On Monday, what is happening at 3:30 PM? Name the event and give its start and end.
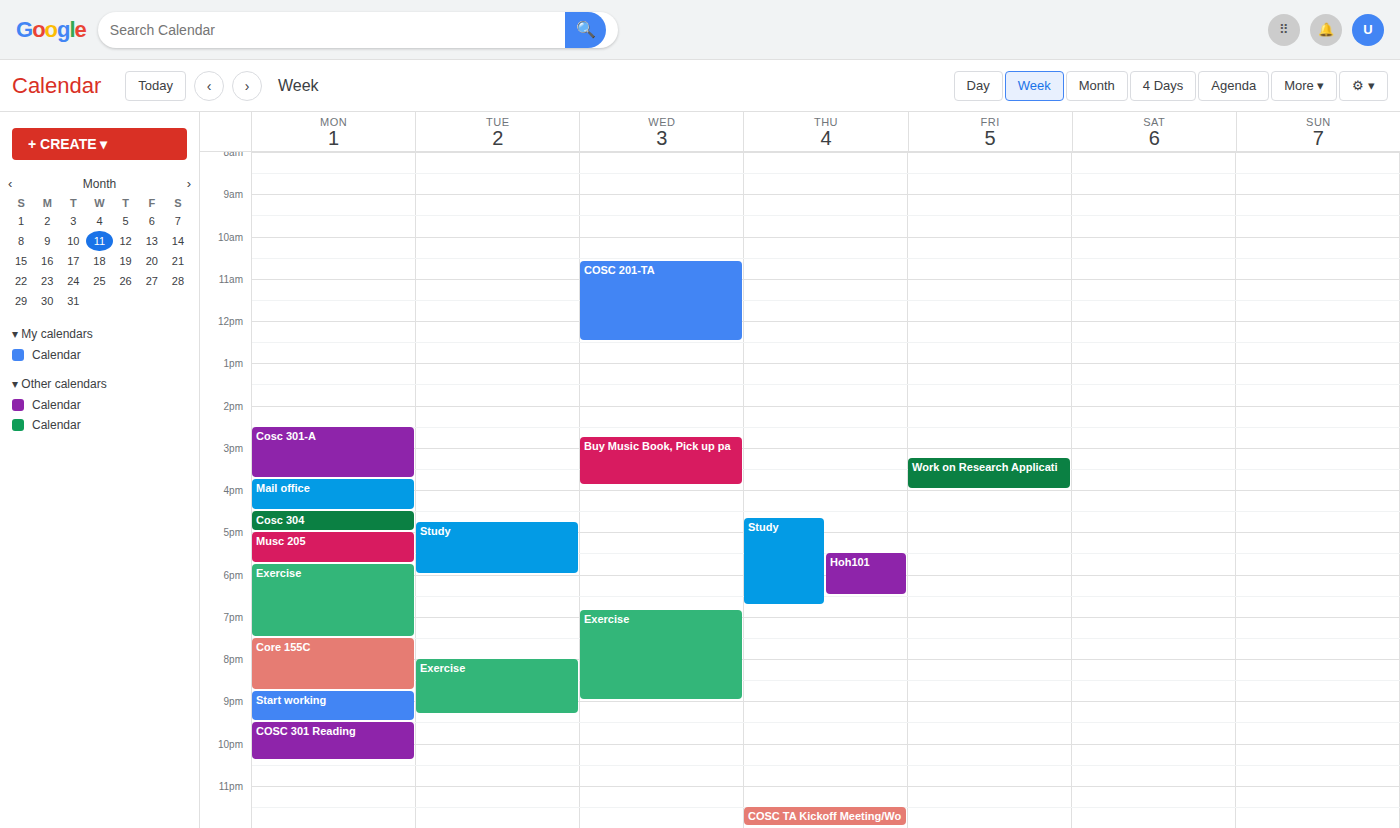
"Cosc 301-A", 2:30 PM to 3:45 PM